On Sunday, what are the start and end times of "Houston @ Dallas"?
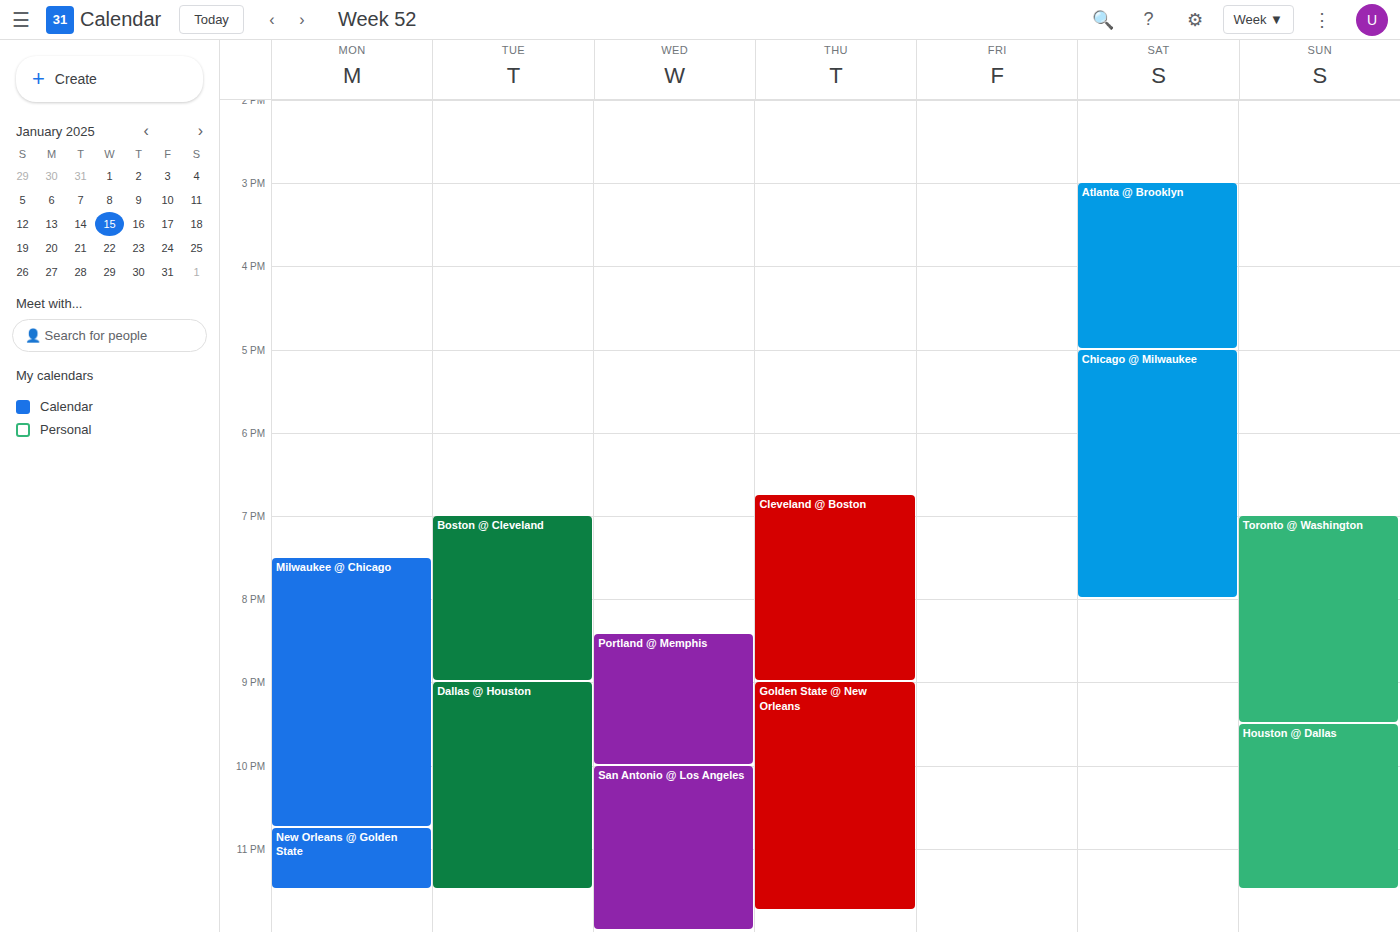
21:30 to 23:30